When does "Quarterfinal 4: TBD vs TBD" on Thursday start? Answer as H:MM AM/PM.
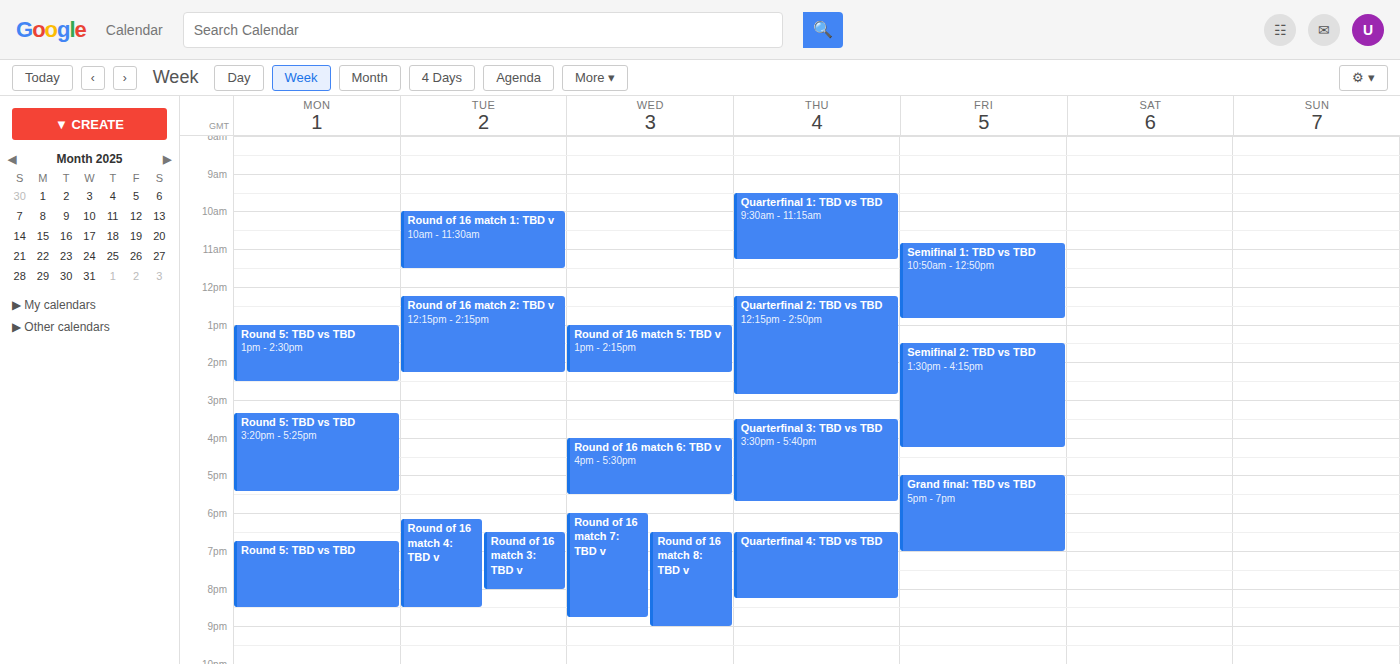
6:30 PM